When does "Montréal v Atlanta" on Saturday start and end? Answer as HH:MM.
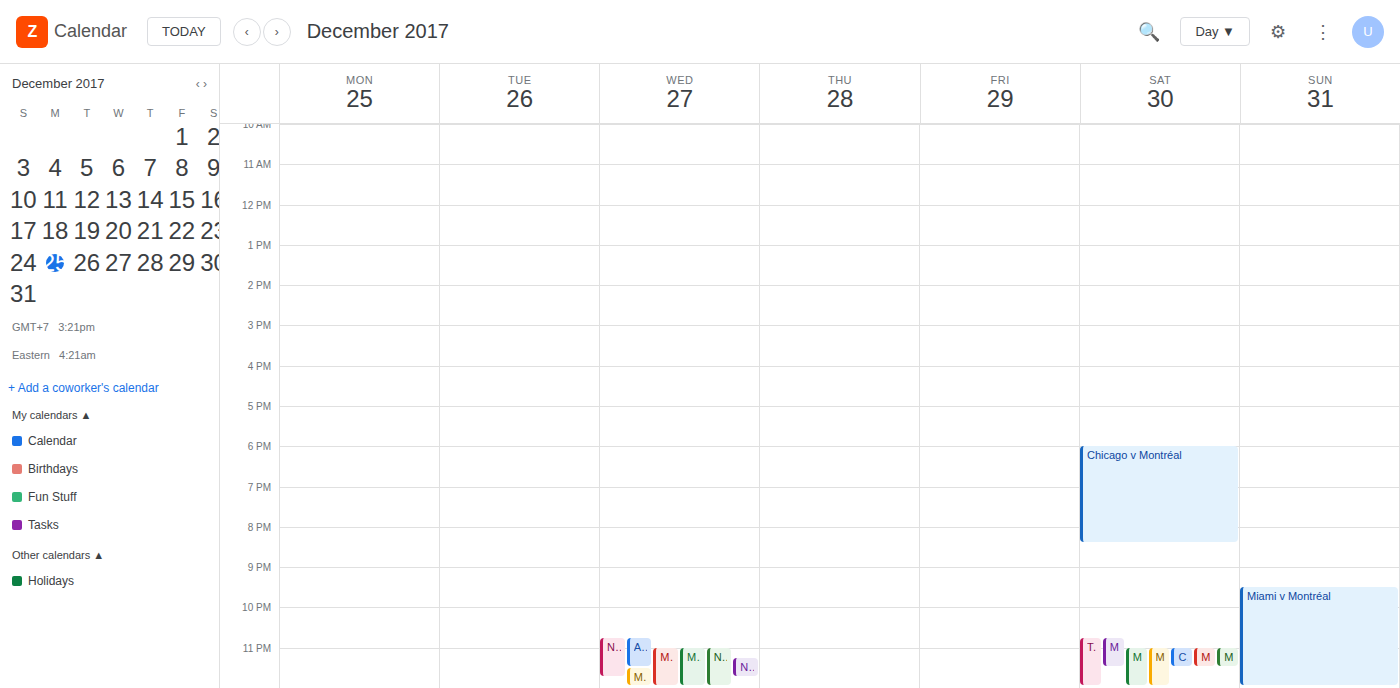
23:00 to 23:30